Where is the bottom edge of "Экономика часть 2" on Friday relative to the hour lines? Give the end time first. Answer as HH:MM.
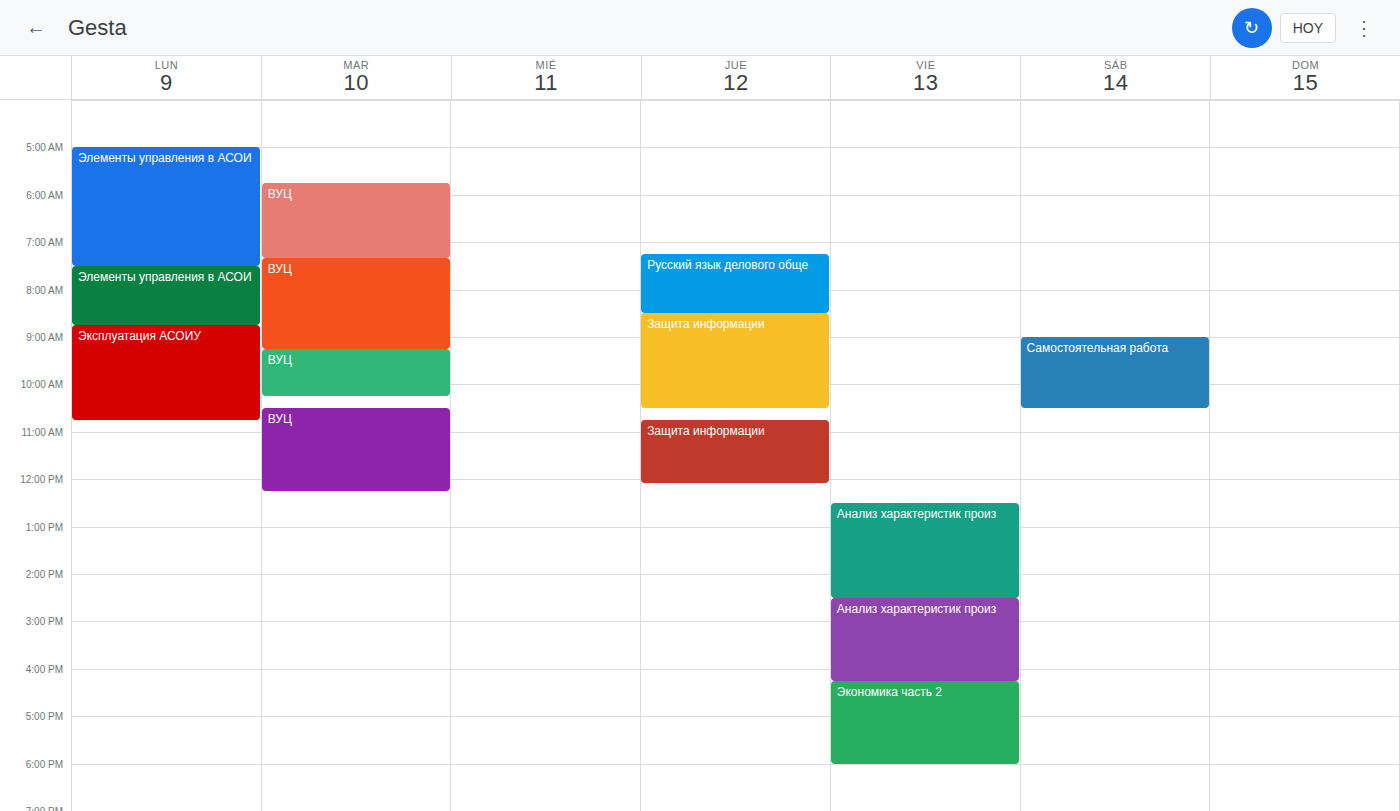
18:00 -- exactly on the 18:00 line.